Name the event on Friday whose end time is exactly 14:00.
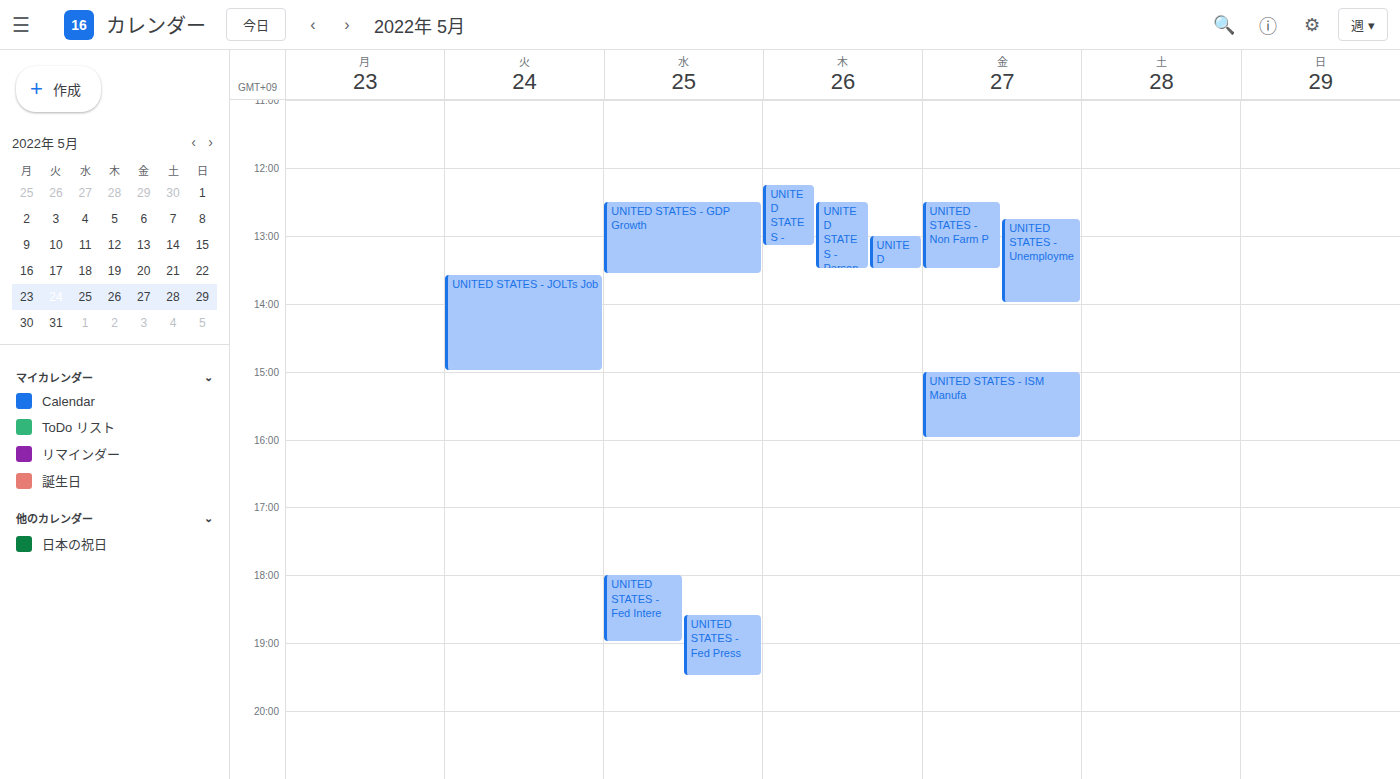
"UNITED STATES - Unemployme"